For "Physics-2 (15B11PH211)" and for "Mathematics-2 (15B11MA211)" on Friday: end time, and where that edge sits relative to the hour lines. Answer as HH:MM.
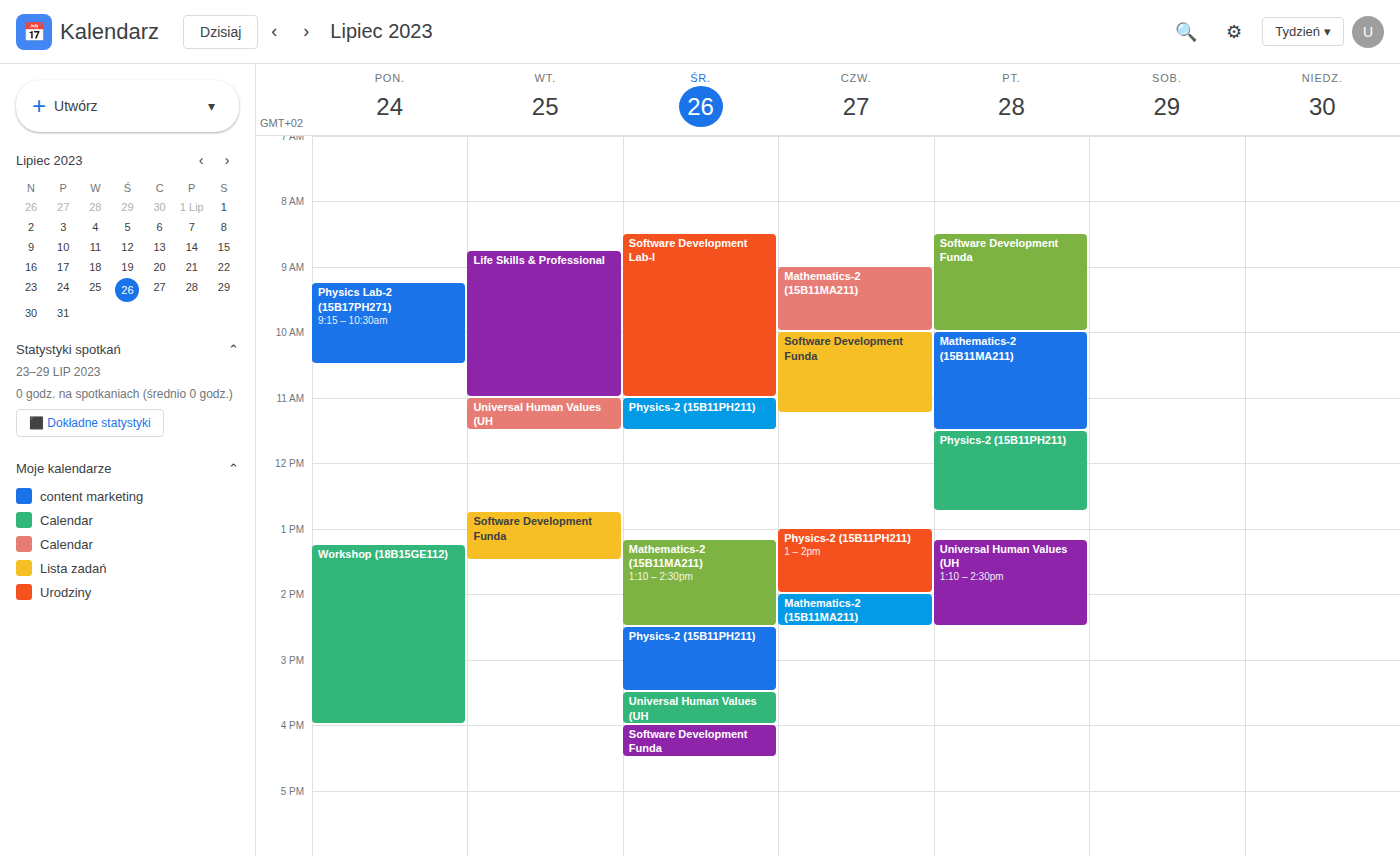
"Physics-2 (15B11PH211)": 12:45, neither: three quarters of the way from the 12:00 line to the 13:00 line. "Mathematics-2 (15B11MA211)": 11:30, halfway between the 11:00 and 12:00 lines.